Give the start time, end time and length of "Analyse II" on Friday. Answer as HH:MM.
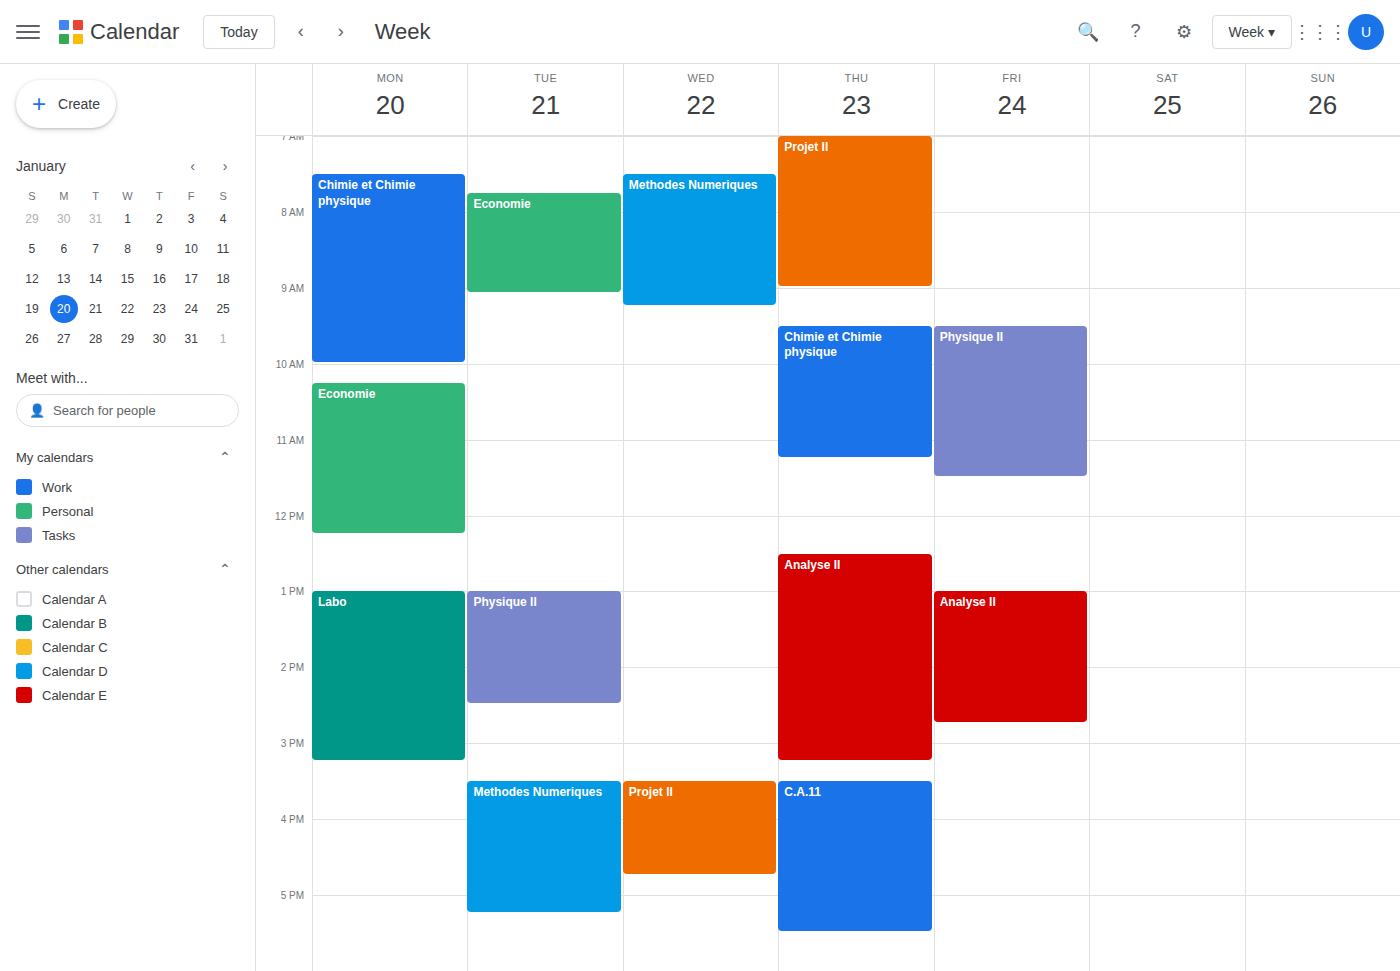
13:00 to 14:45, 1 hour 45 minutes